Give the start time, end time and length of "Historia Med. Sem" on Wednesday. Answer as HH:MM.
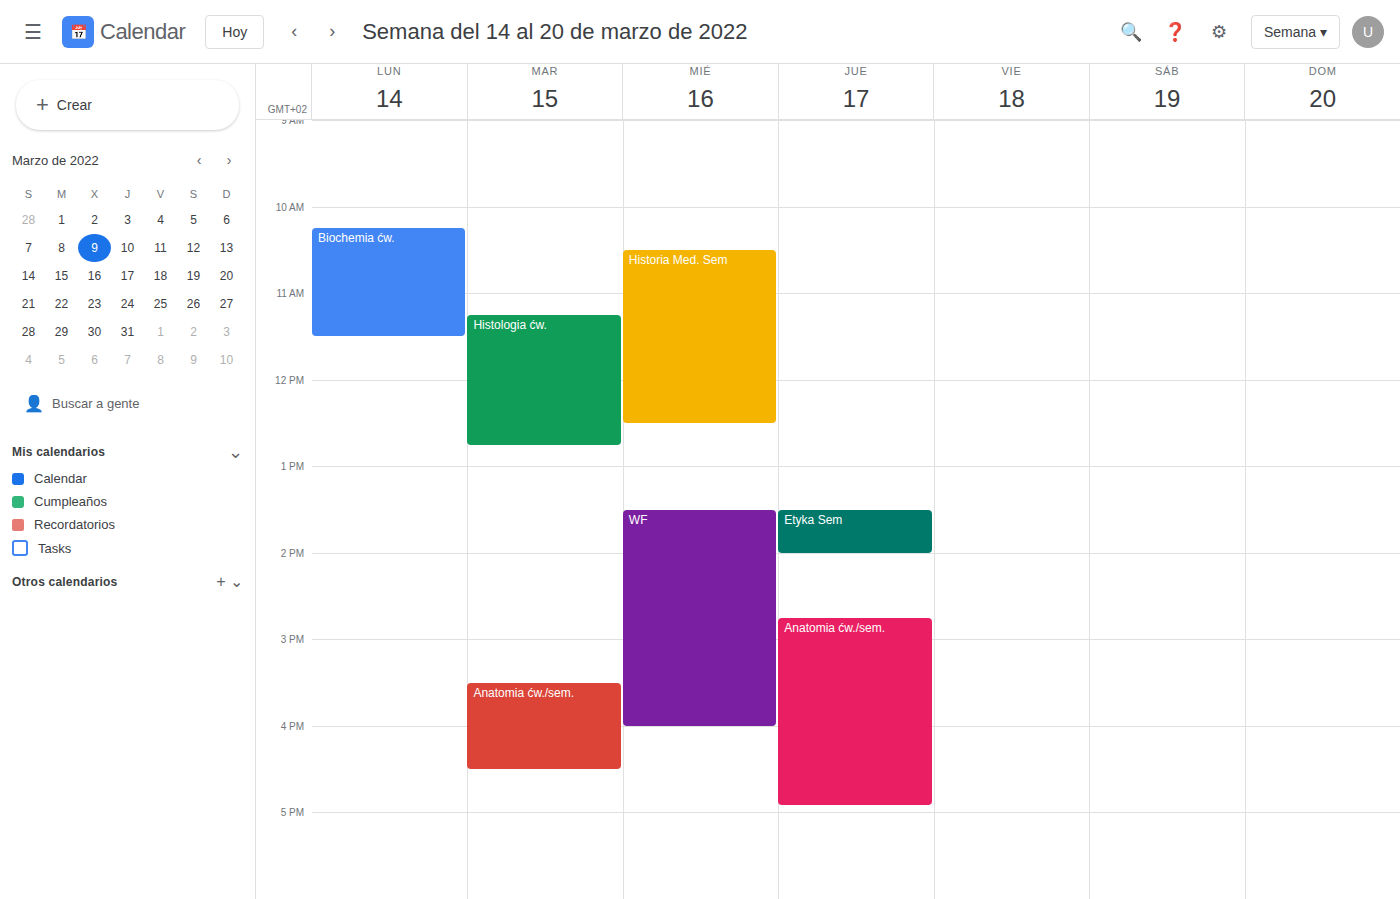
10:30 to 12:30, 2 hours